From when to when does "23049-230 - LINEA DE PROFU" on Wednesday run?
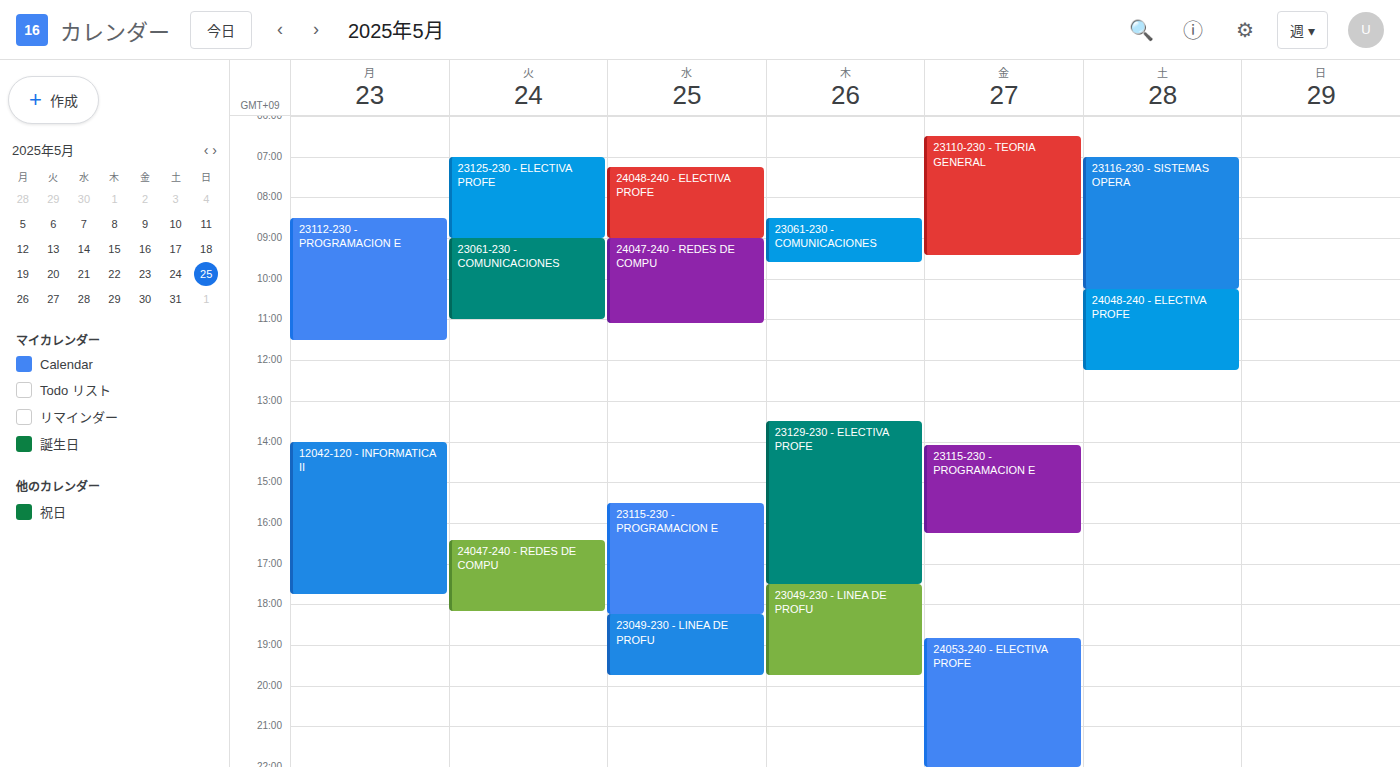
6:15 PM to 7:45 PM